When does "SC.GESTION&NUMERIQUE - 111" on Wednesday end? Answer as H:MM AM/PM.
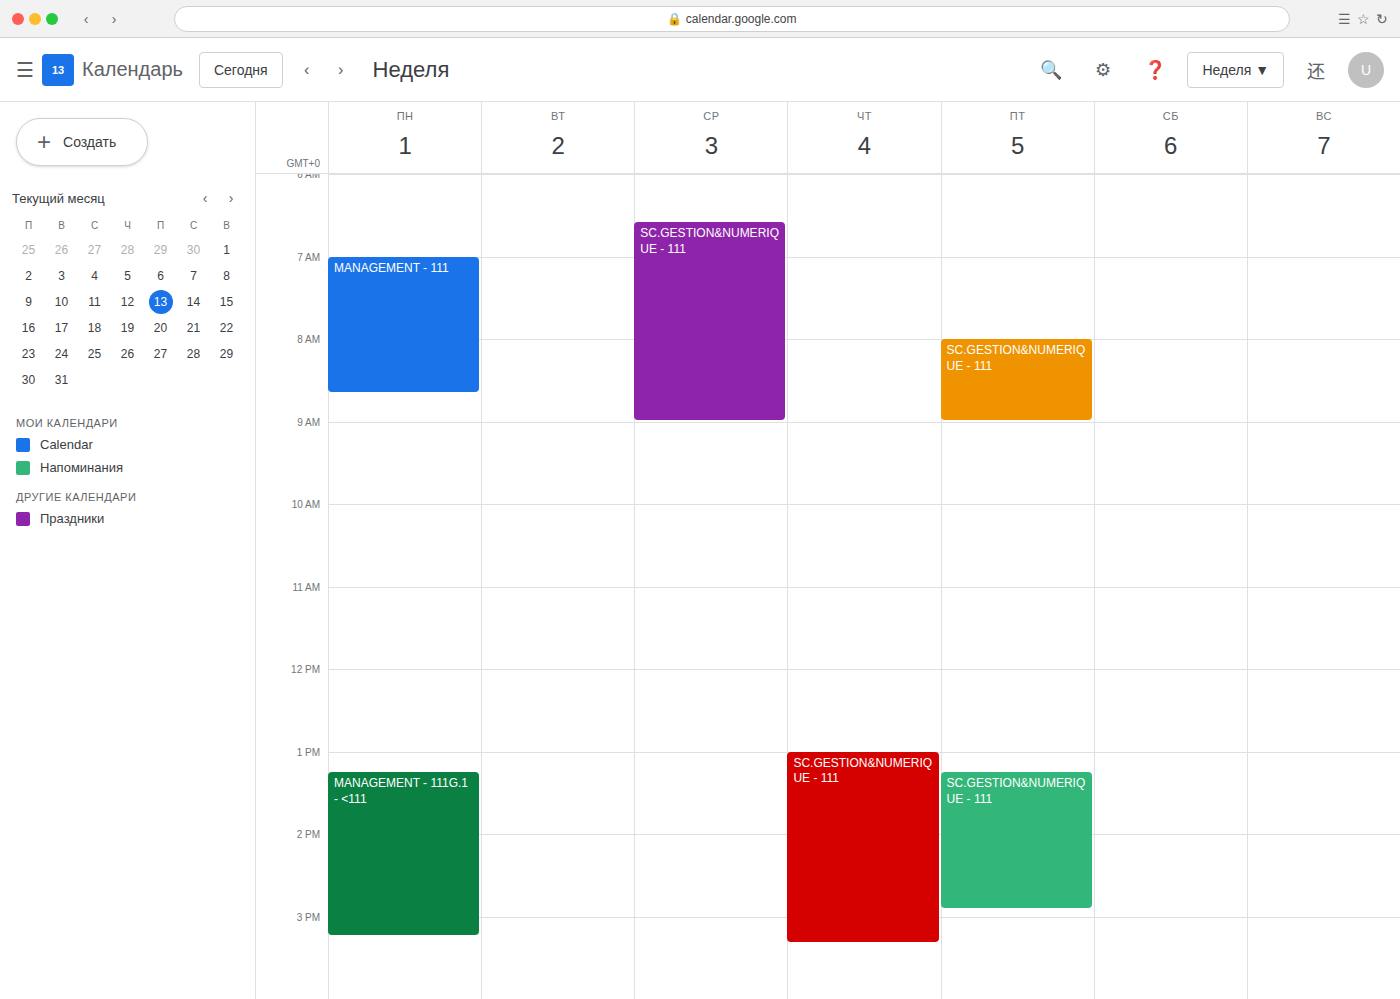
9:00 AM